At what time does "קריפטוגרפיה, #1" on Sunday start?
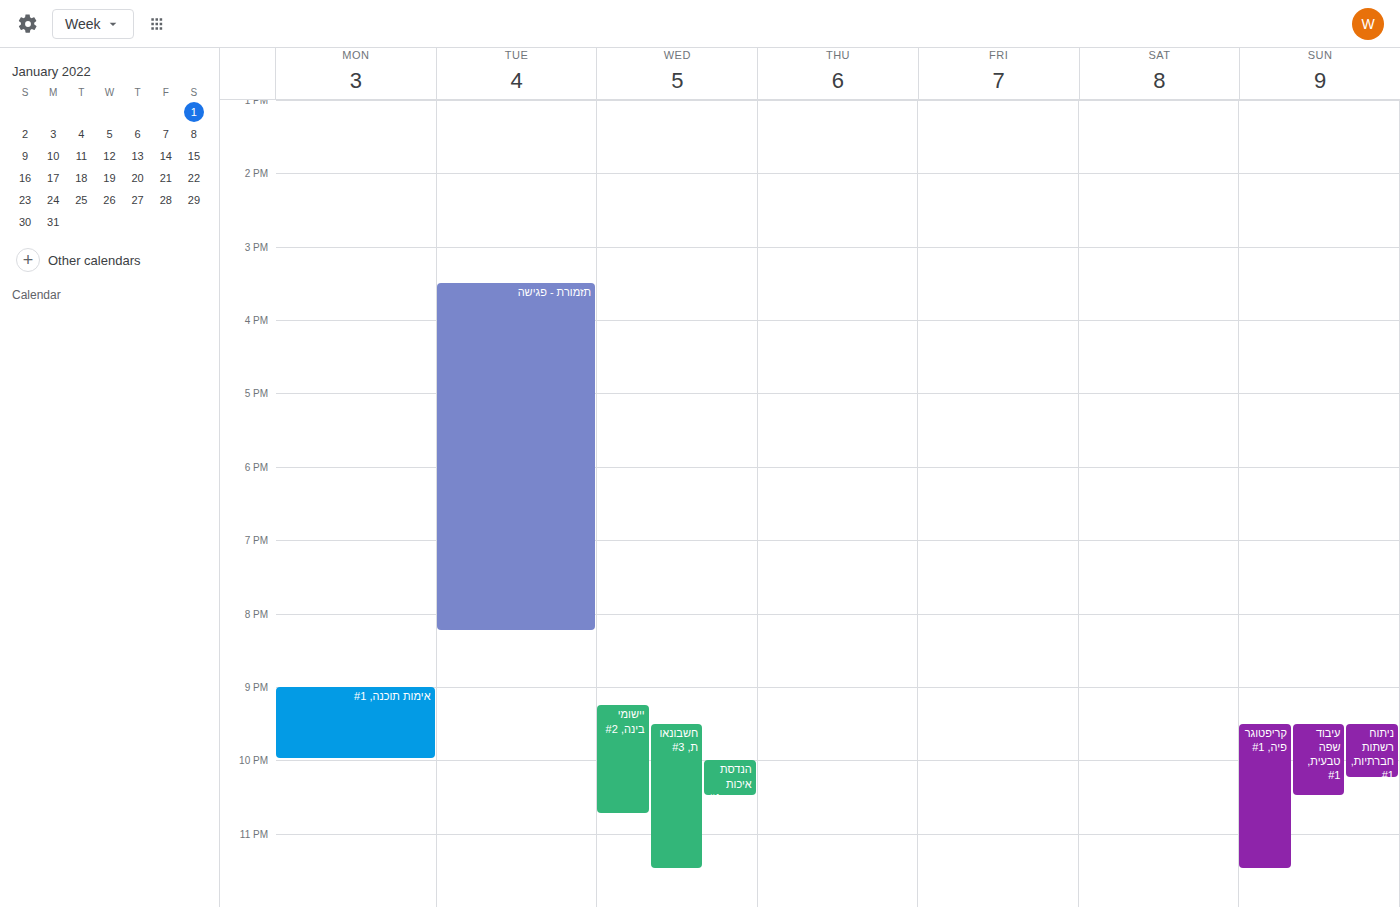
9:30 PM